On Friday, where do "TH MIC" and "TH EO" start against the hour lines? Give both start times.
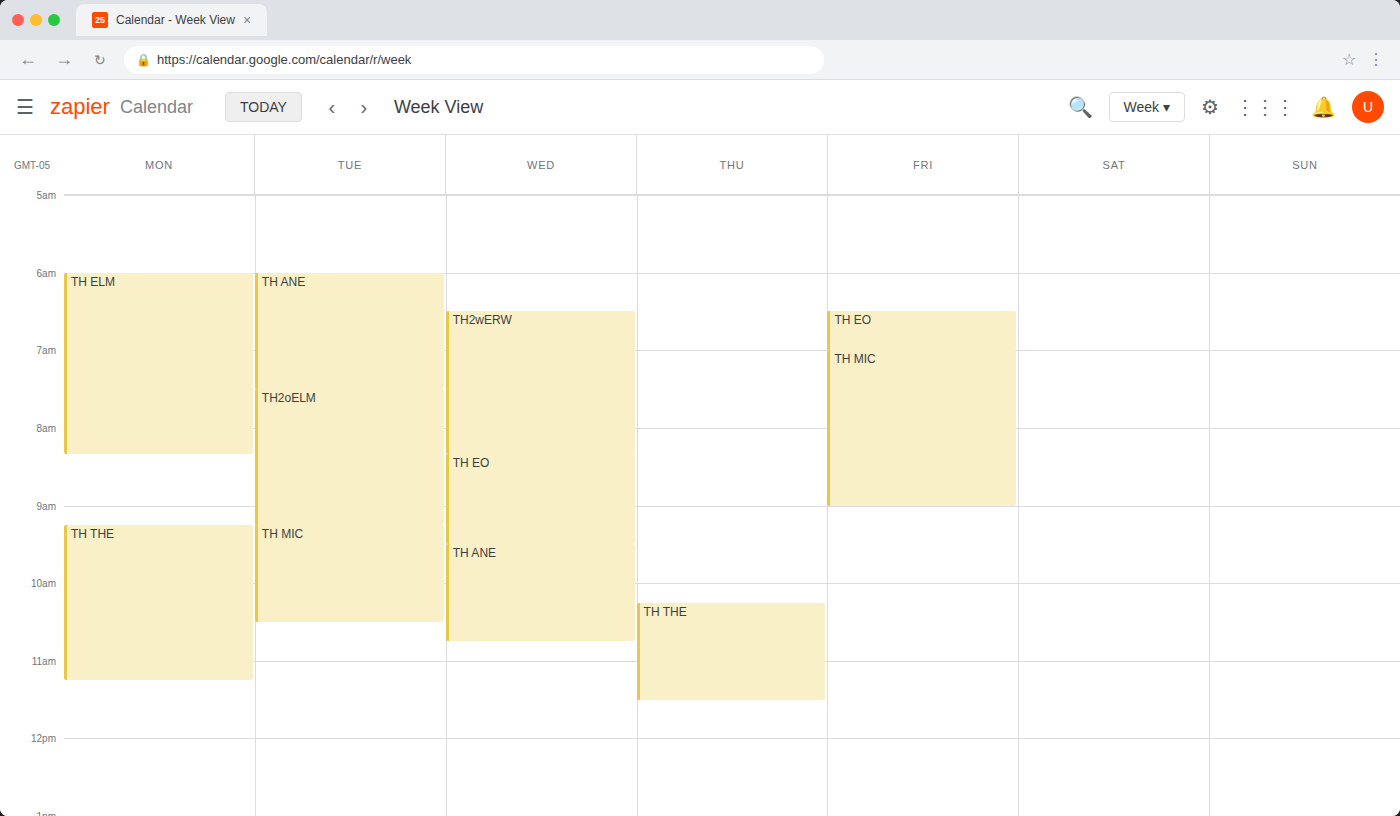
"TH MIC": 07:00, exactly on the 07:00 line. "TH EO": 06:30, halfway between the 06:00 and 07:00 lines.